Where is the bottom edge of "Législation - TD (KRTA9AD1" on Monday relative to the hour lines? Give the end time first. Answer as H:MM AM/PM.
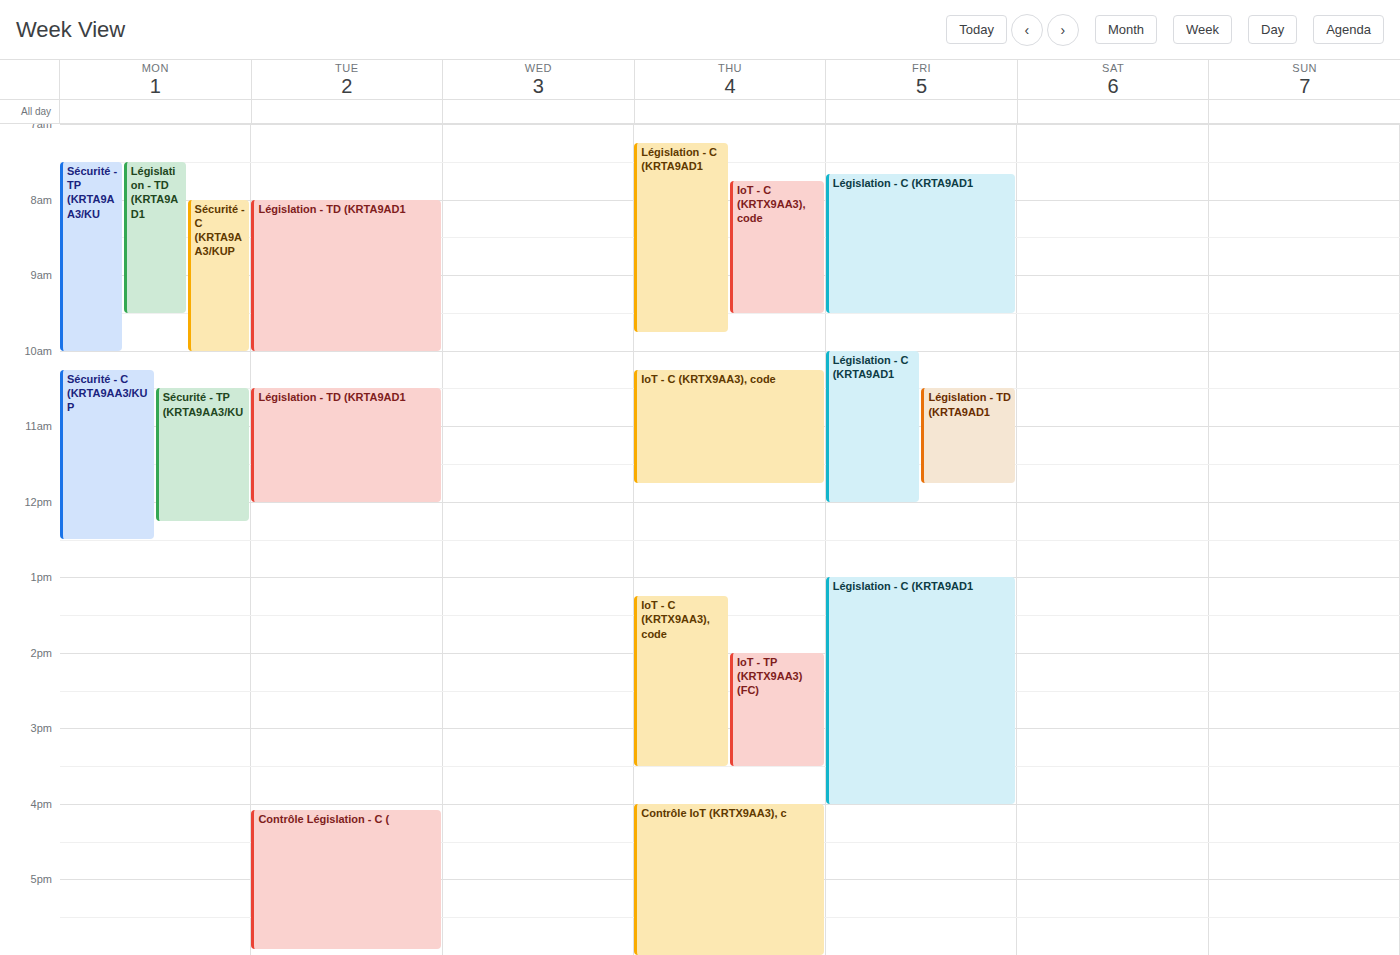
9:30 AM -- halfway between the 9 AM and 10 AM lines.